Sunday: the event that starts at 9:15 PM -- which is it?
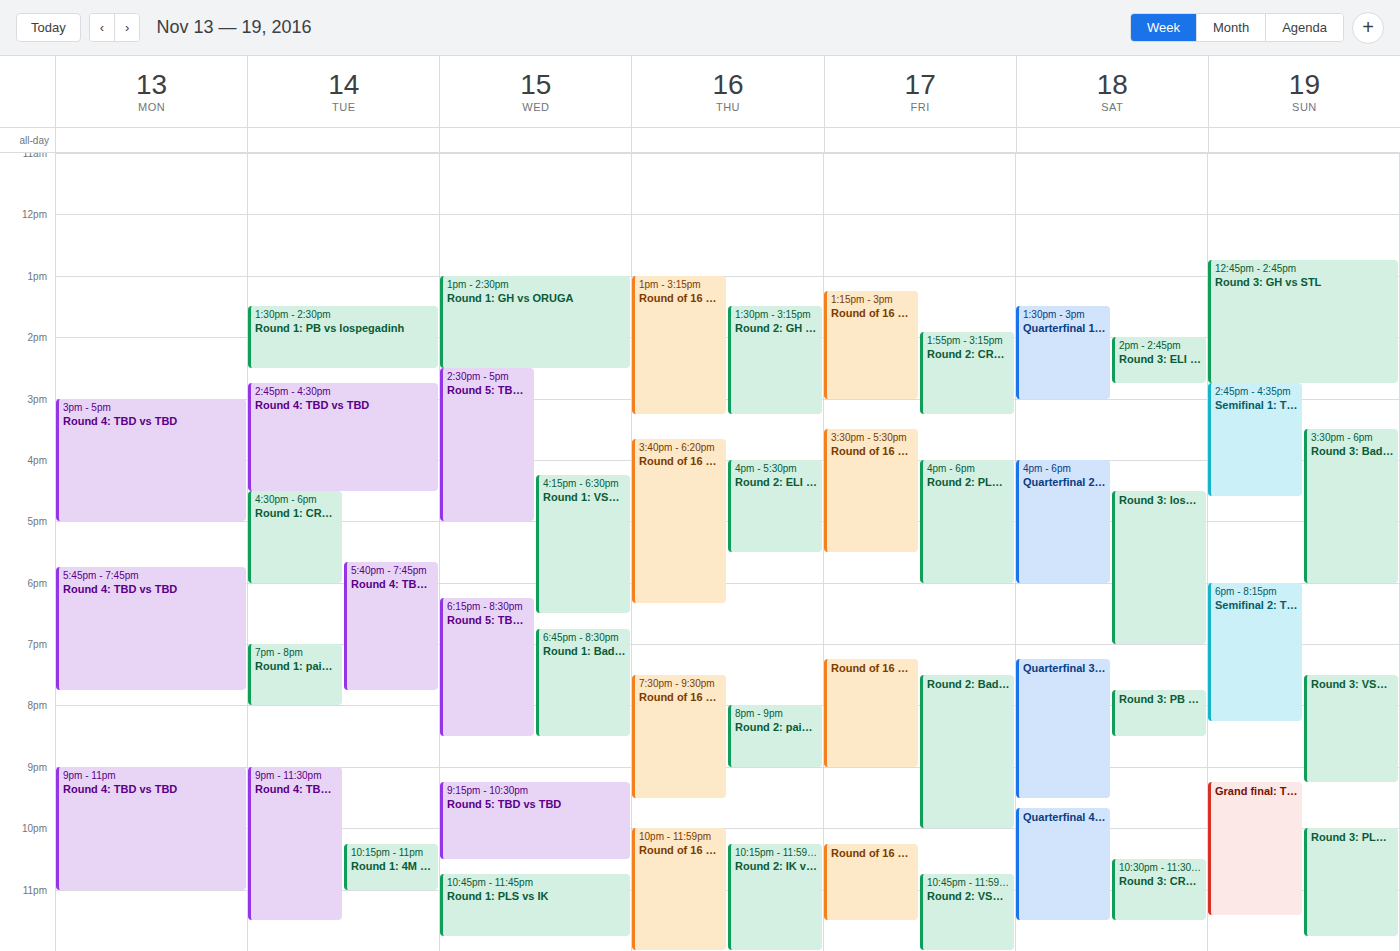
"Grand final: TBD vs TBD"